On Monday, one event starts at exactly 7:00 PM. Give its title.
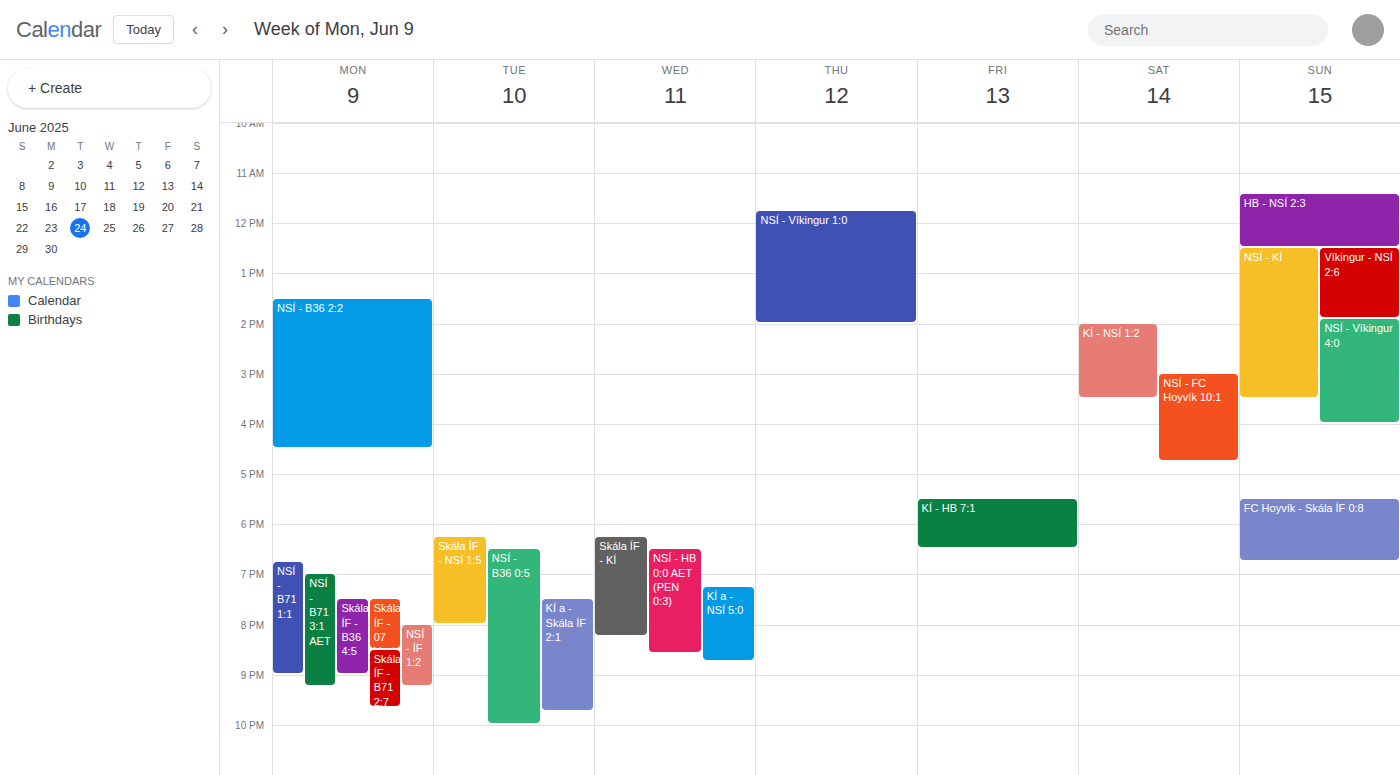
"NSÍ - B71 3:1 AET"